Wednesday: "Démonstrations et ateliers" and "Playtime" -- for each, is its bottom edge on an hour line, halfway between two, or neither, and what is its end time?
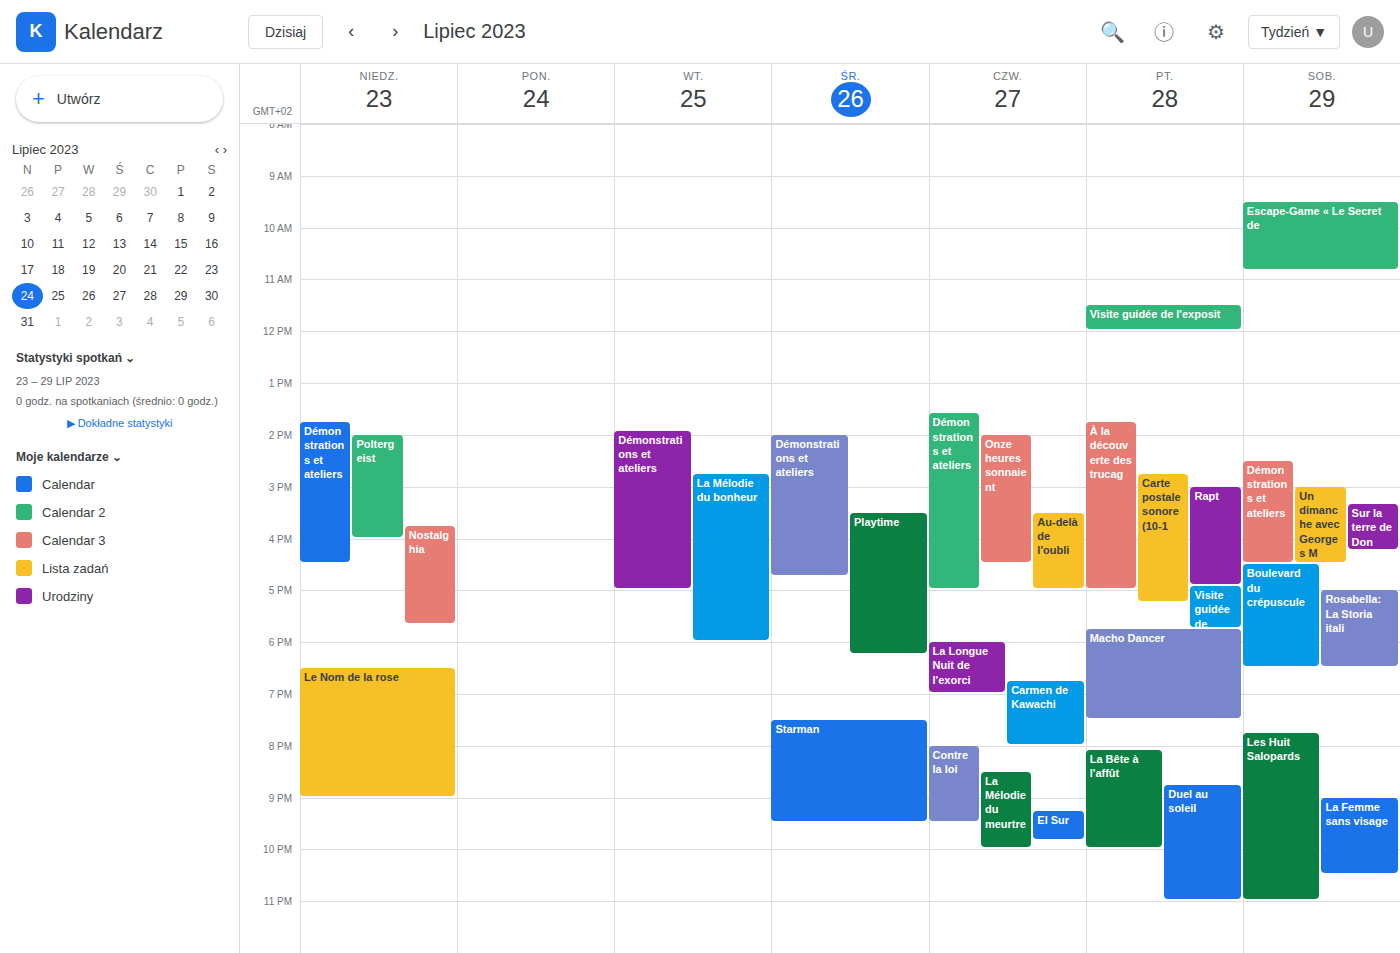
"Démonstrations et ateliers": 4:45 PM, neither: three quarters of the way from the 4 PM line to the 5 PM line. "Playtime": 6:15 PM, neither: a quarter of the way from the 6 PM line to the 7 PM line.